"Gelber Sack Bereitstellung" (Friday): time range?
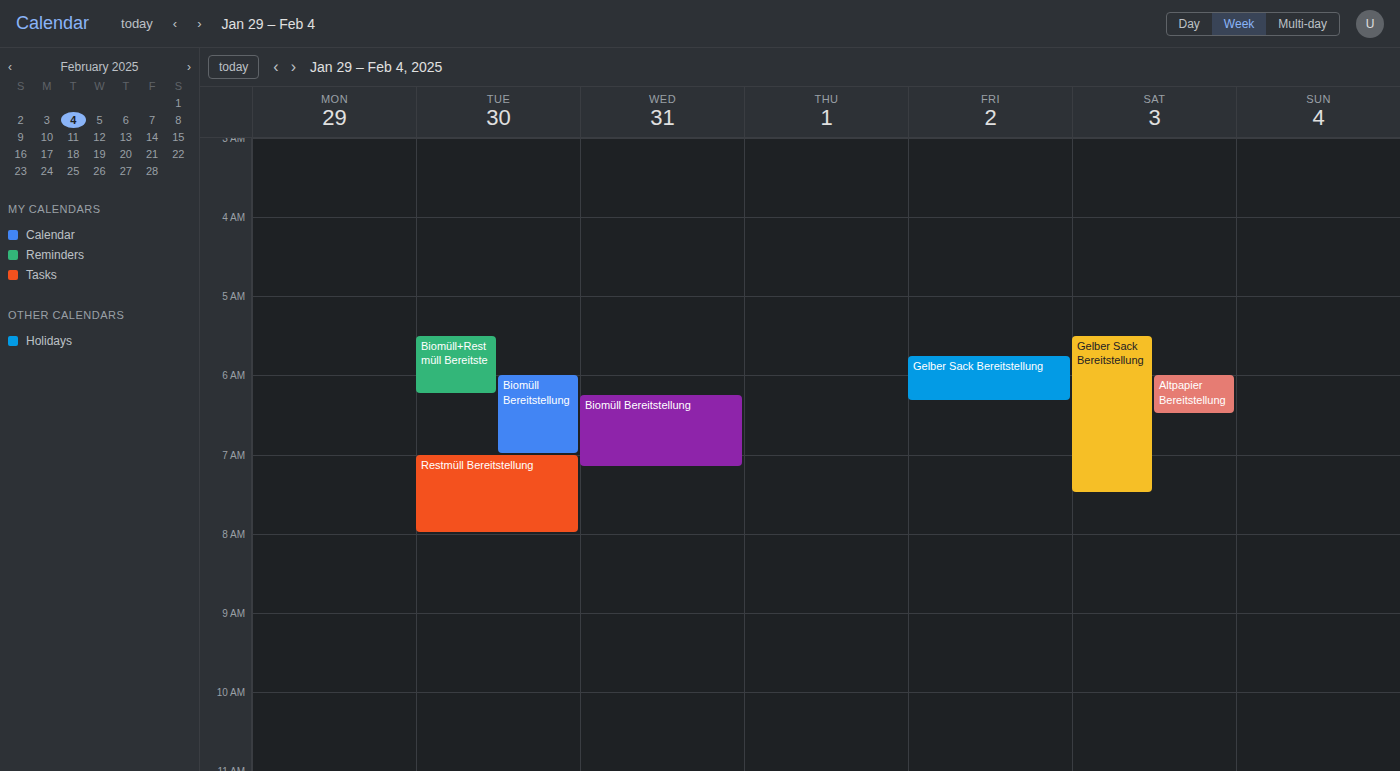
5:45 AM to 6:20 AM